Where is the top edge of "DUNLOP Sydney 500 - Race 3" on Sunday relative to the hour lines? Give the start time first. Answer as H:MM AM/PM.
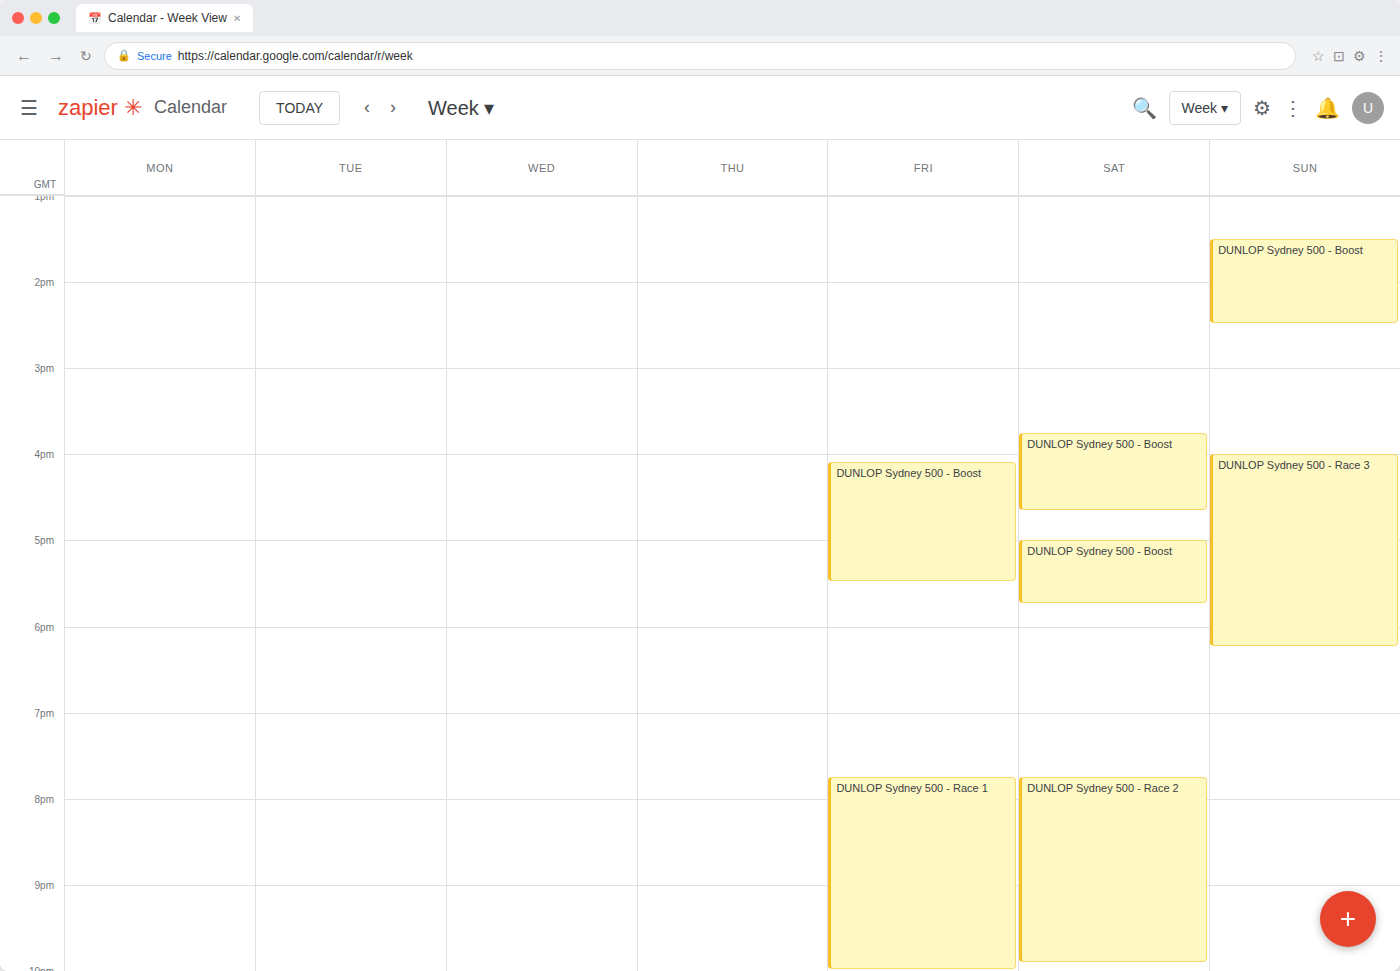
4:00 PM -- exactly on the 4 PM line.